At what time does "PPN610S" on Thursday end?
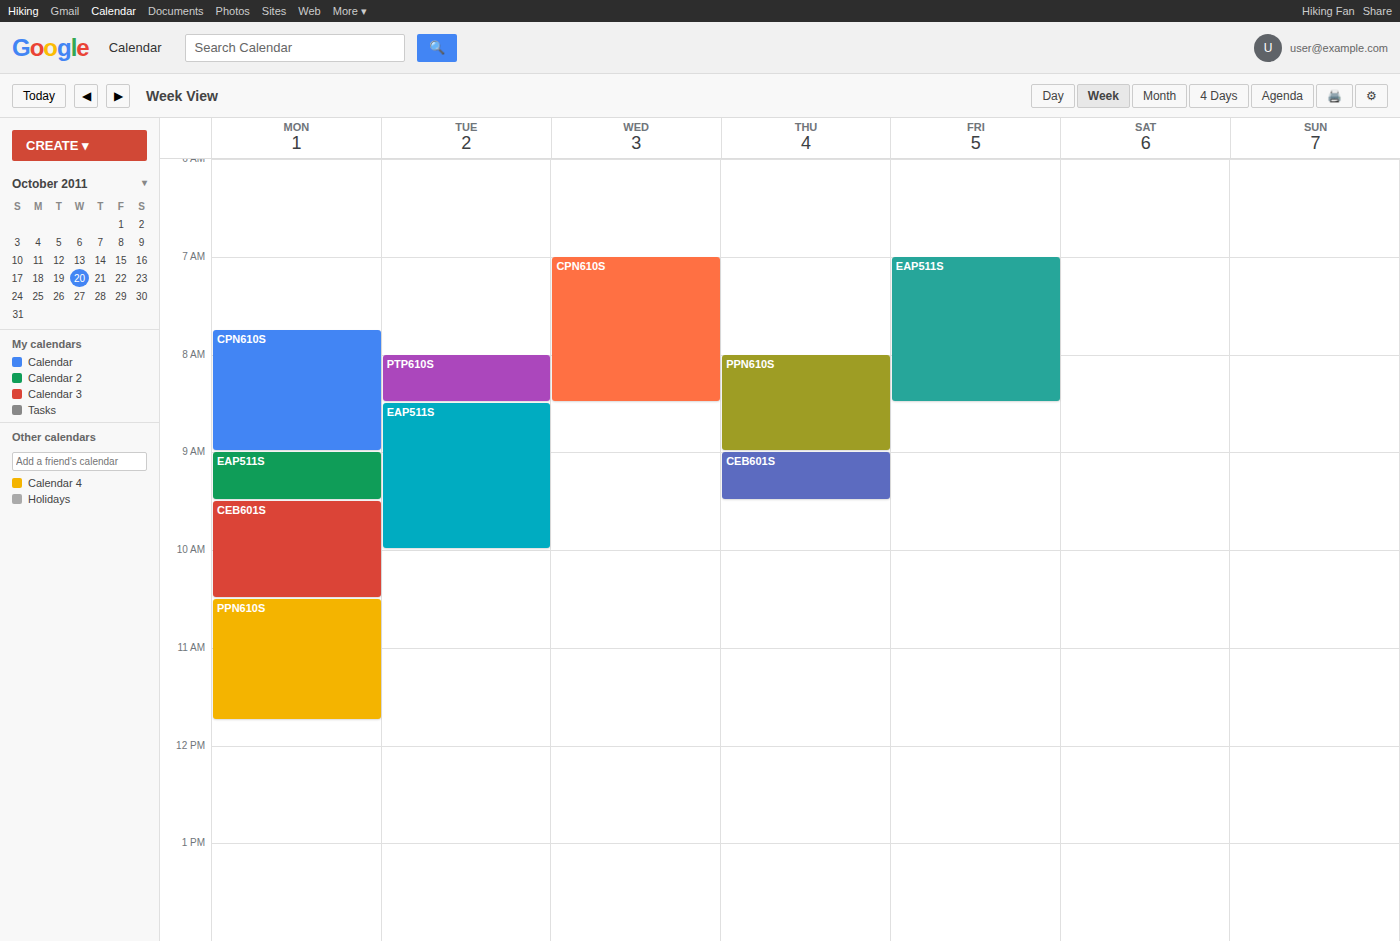
9:00 AM